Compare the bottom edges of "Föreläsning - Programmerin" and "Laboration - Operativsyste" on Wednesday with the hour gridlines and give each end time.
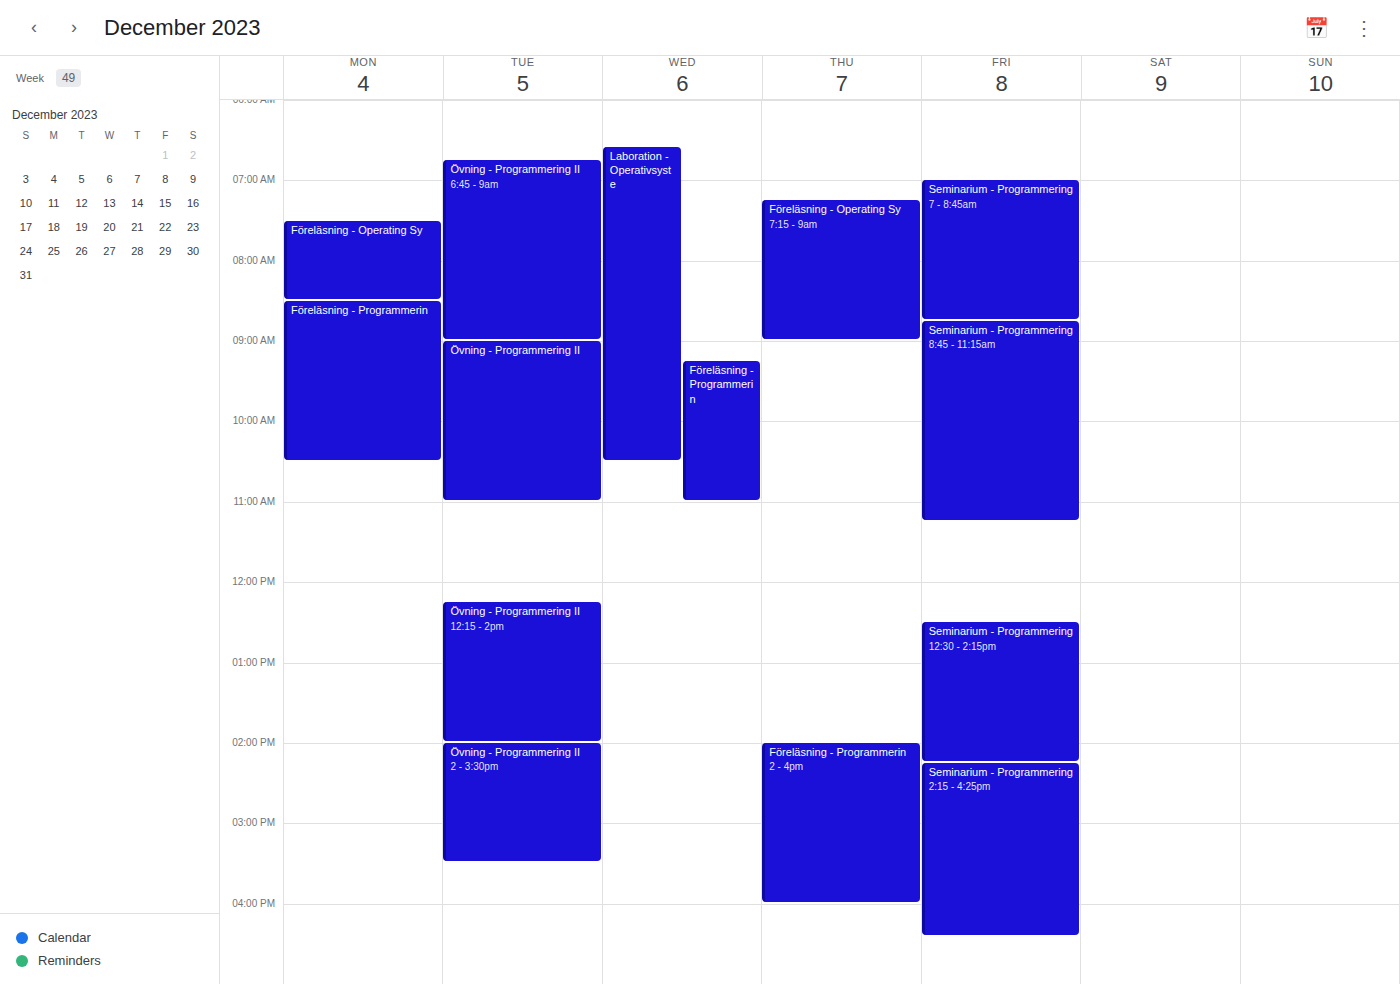
"Föreläsning - Programmerin": 11:00 AM, exactly on the 11 AM line. "Laboration - Operativsyste": 10:30 AM, halfway between the 10 AM and 11 AM lines.